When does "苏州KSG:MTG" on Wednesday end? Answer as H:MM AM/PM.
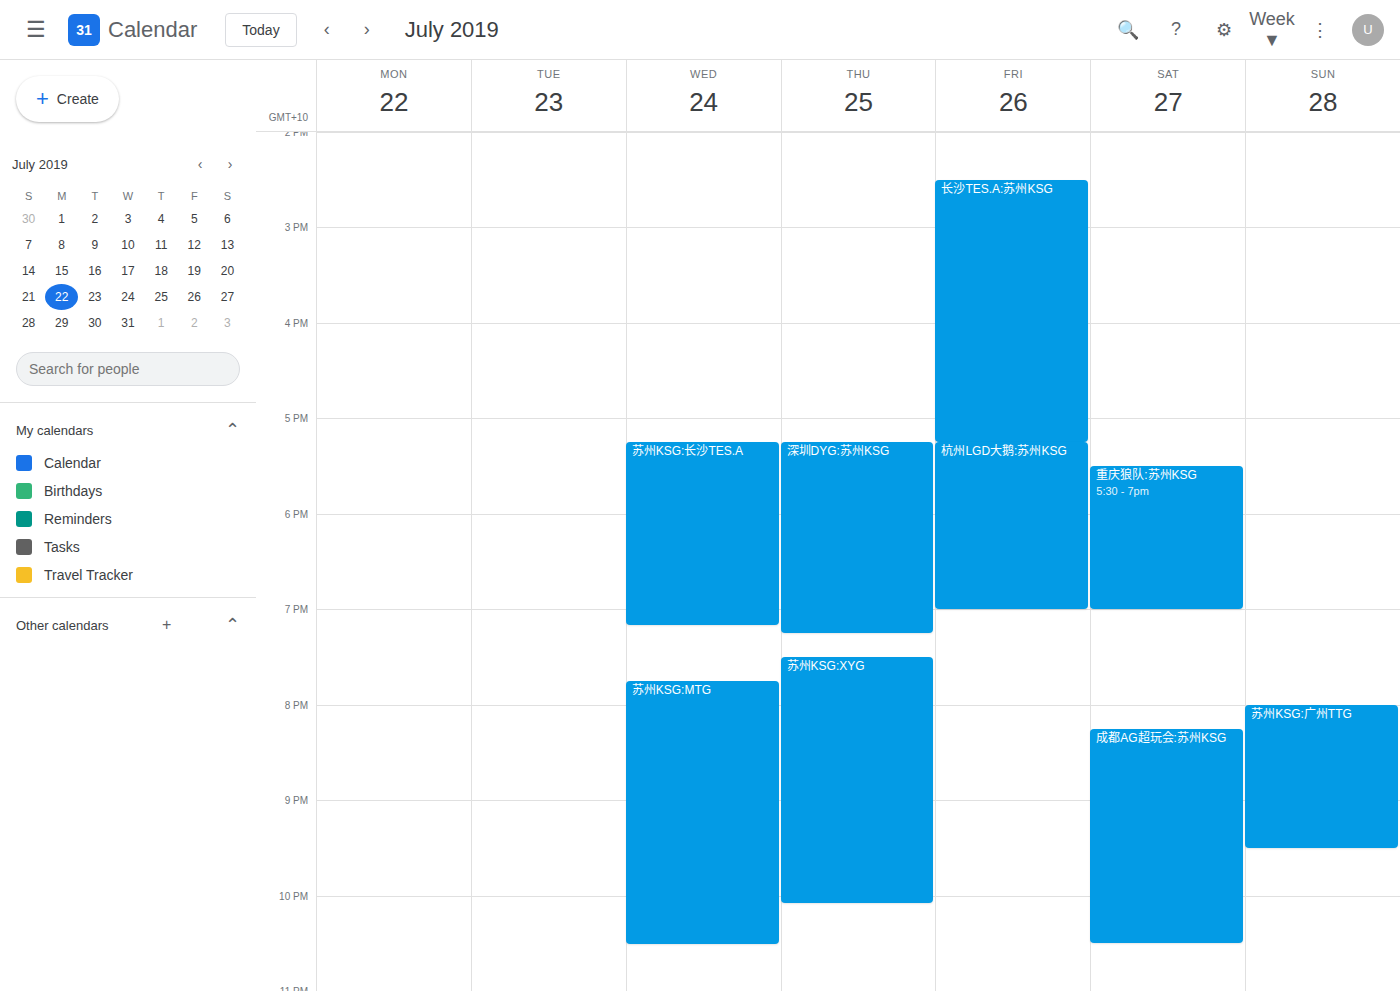
10:30 PM